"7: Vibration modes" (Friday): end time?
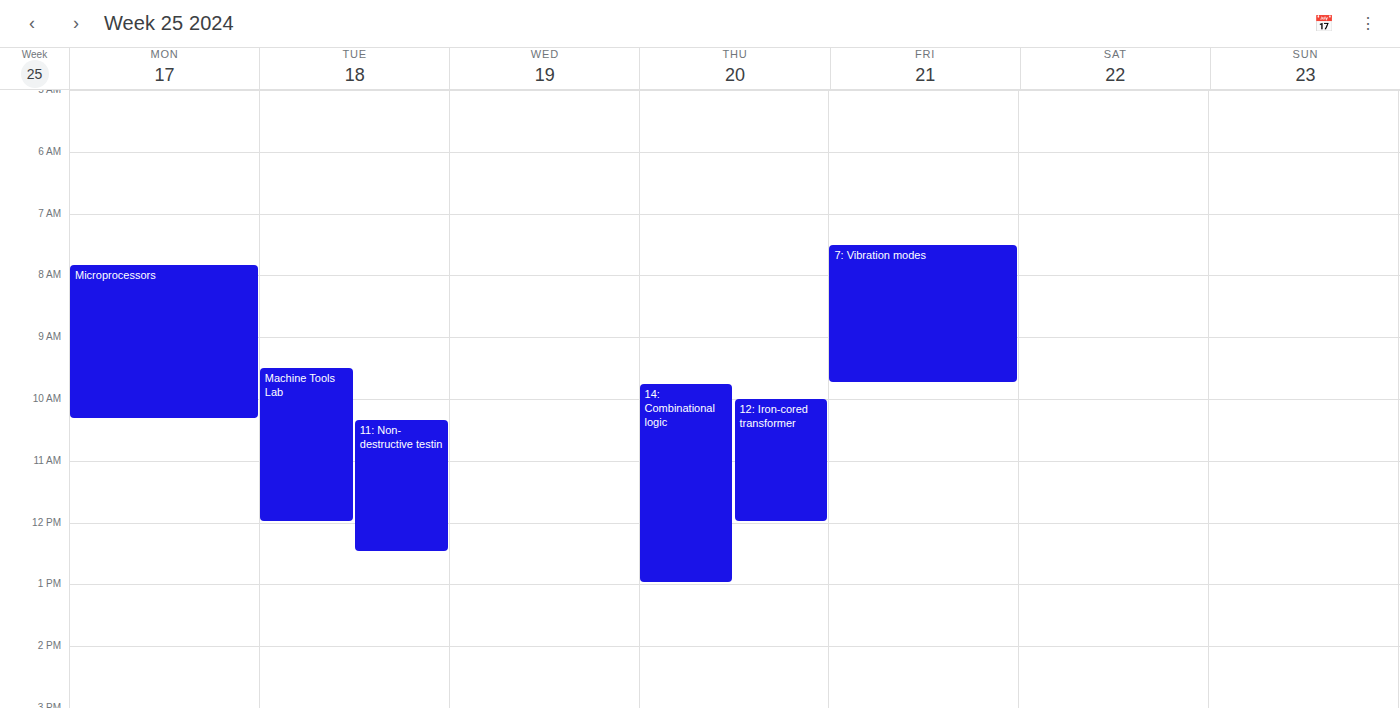
9:45 AM